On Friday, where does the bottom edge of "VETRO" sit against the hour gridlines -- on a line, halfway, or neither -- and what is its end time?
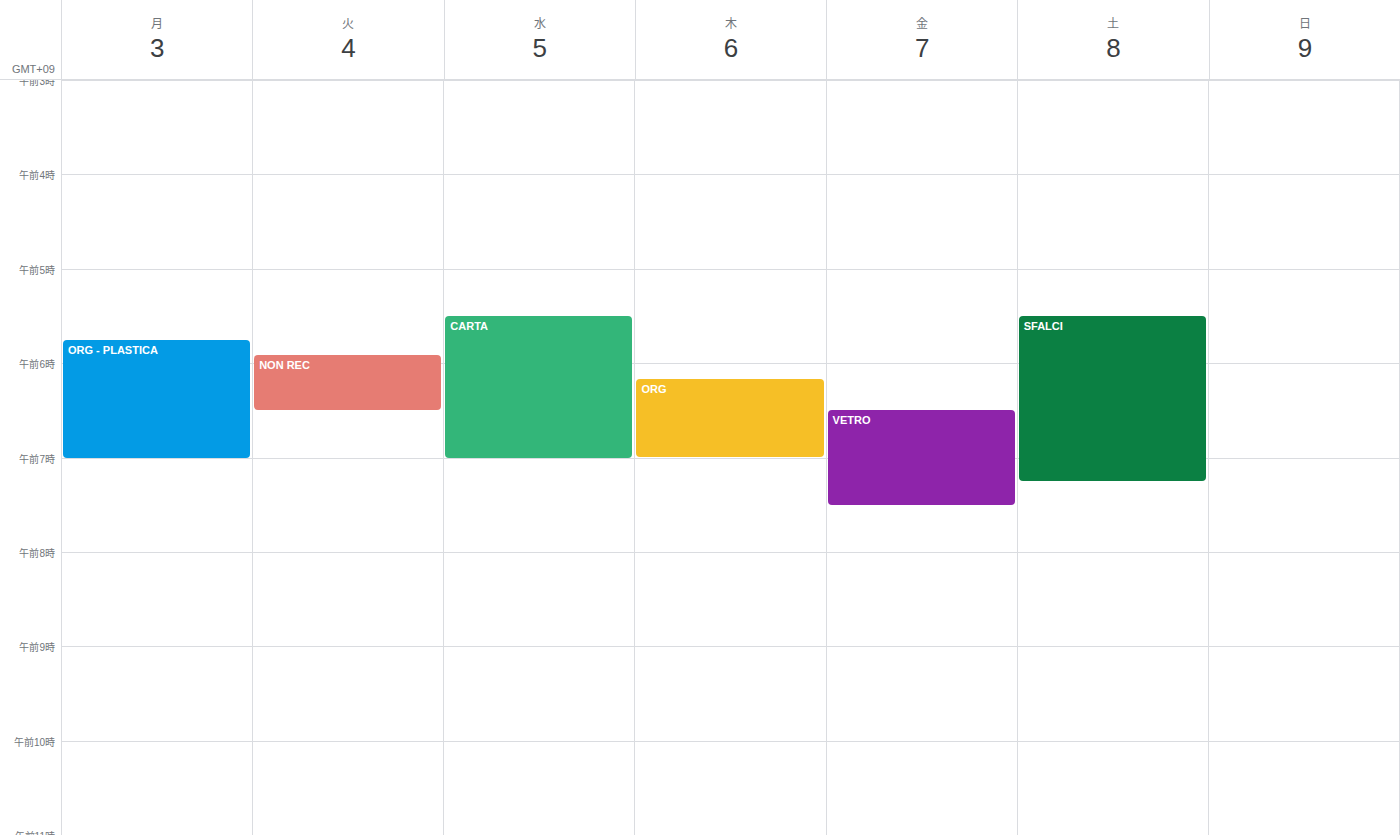
7:30 AM -- halfway between the 7 AM and 8 AM lines.